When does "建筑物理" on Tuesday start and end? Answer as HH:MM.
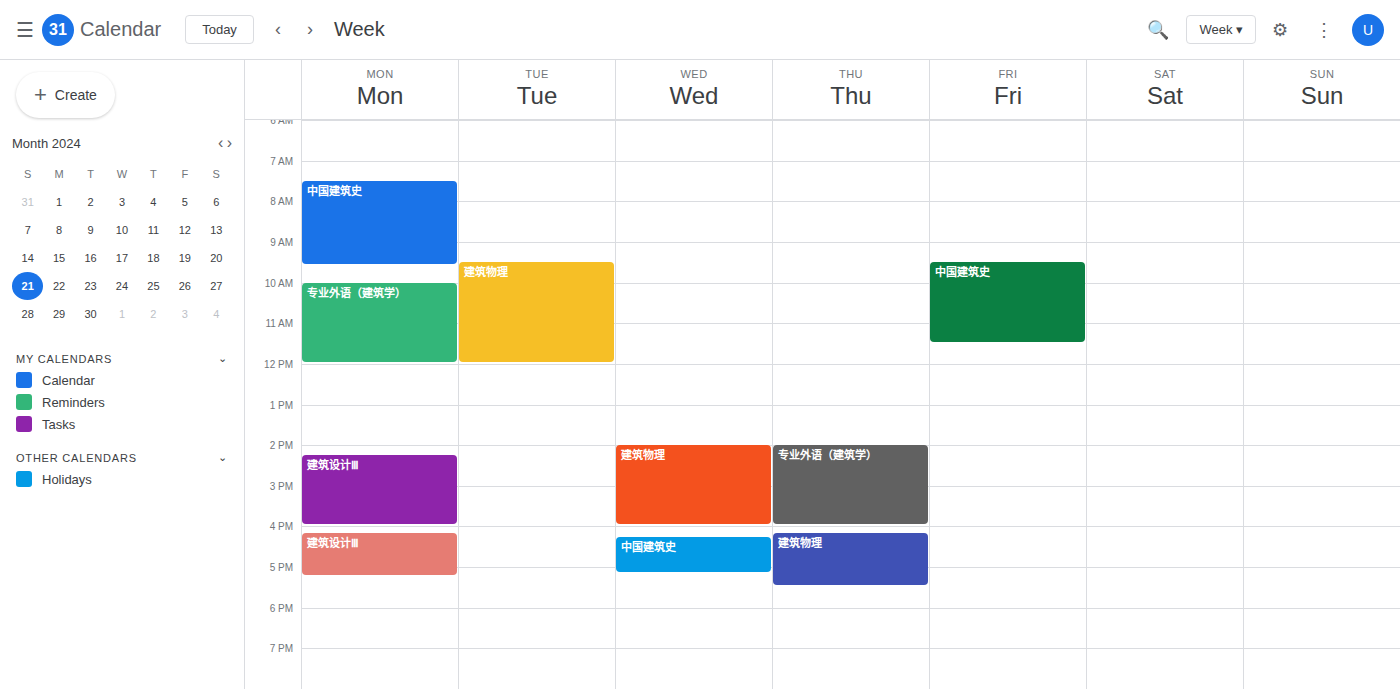
09:30 to 12:00